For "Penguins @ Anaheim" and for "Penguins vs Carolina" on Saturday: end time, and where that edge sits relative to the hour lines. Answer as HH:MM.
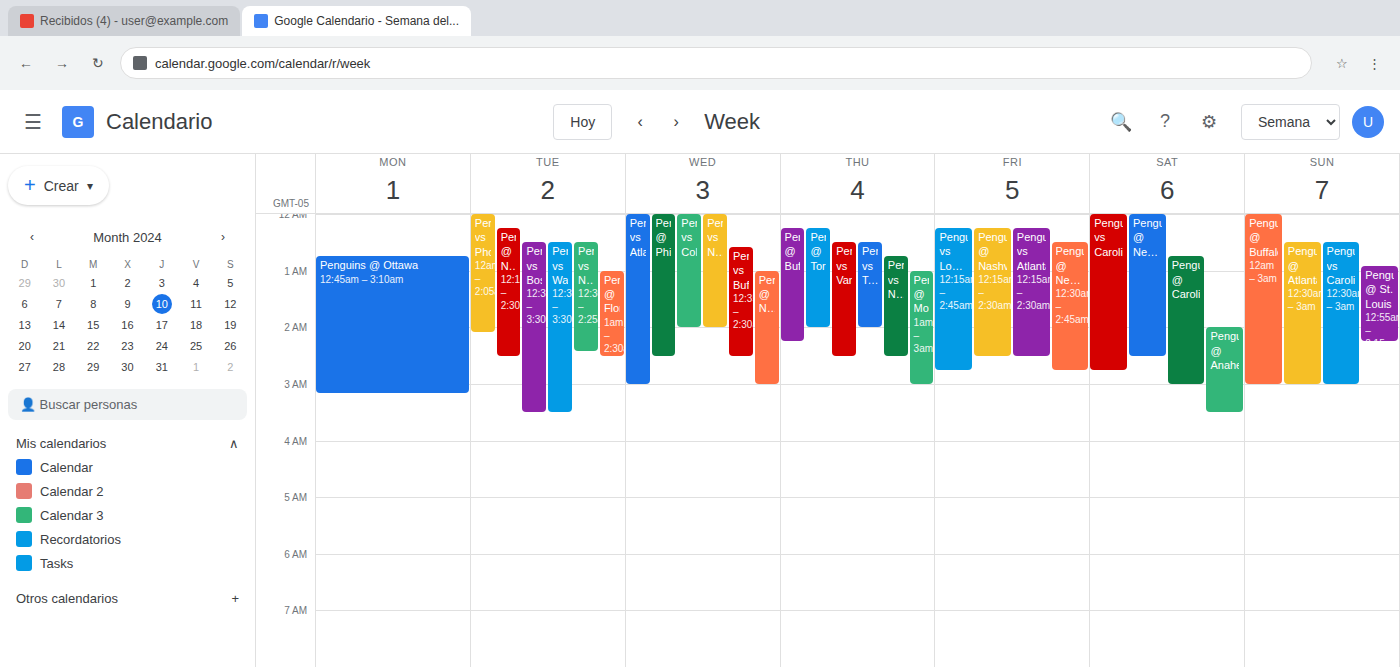
"Penguins @ Anaheim": 03:30, halfway between the 03:00 and 04:00 lines. "Penguins vs Carolina": 02:45, neither: three quarters of the way from the 02:00 line to the 03:00 line.